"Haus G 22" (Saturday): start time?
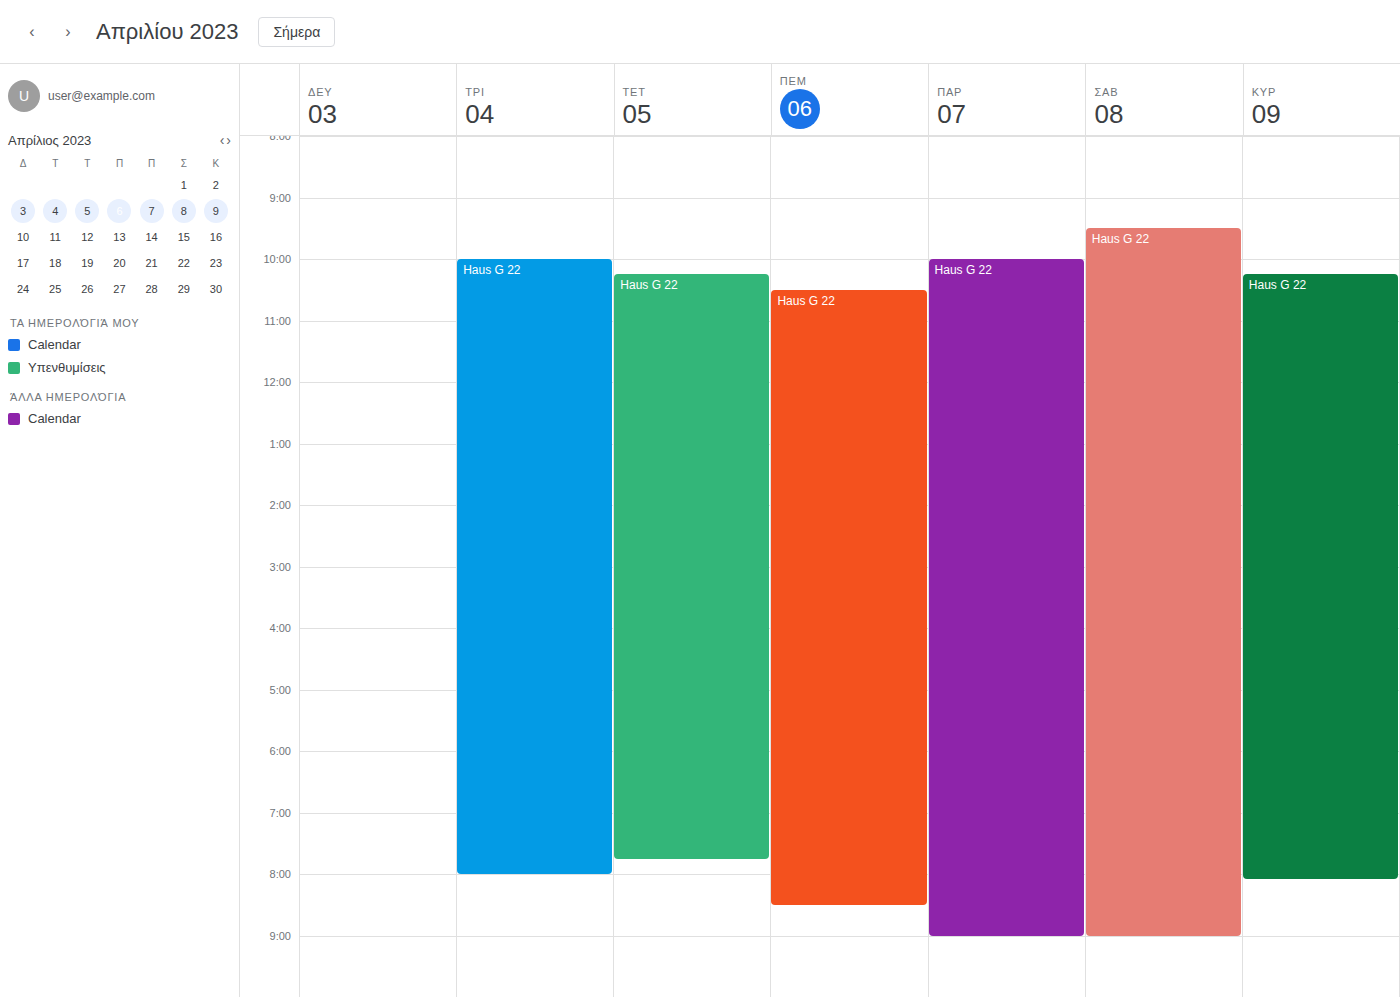
9:30 AM